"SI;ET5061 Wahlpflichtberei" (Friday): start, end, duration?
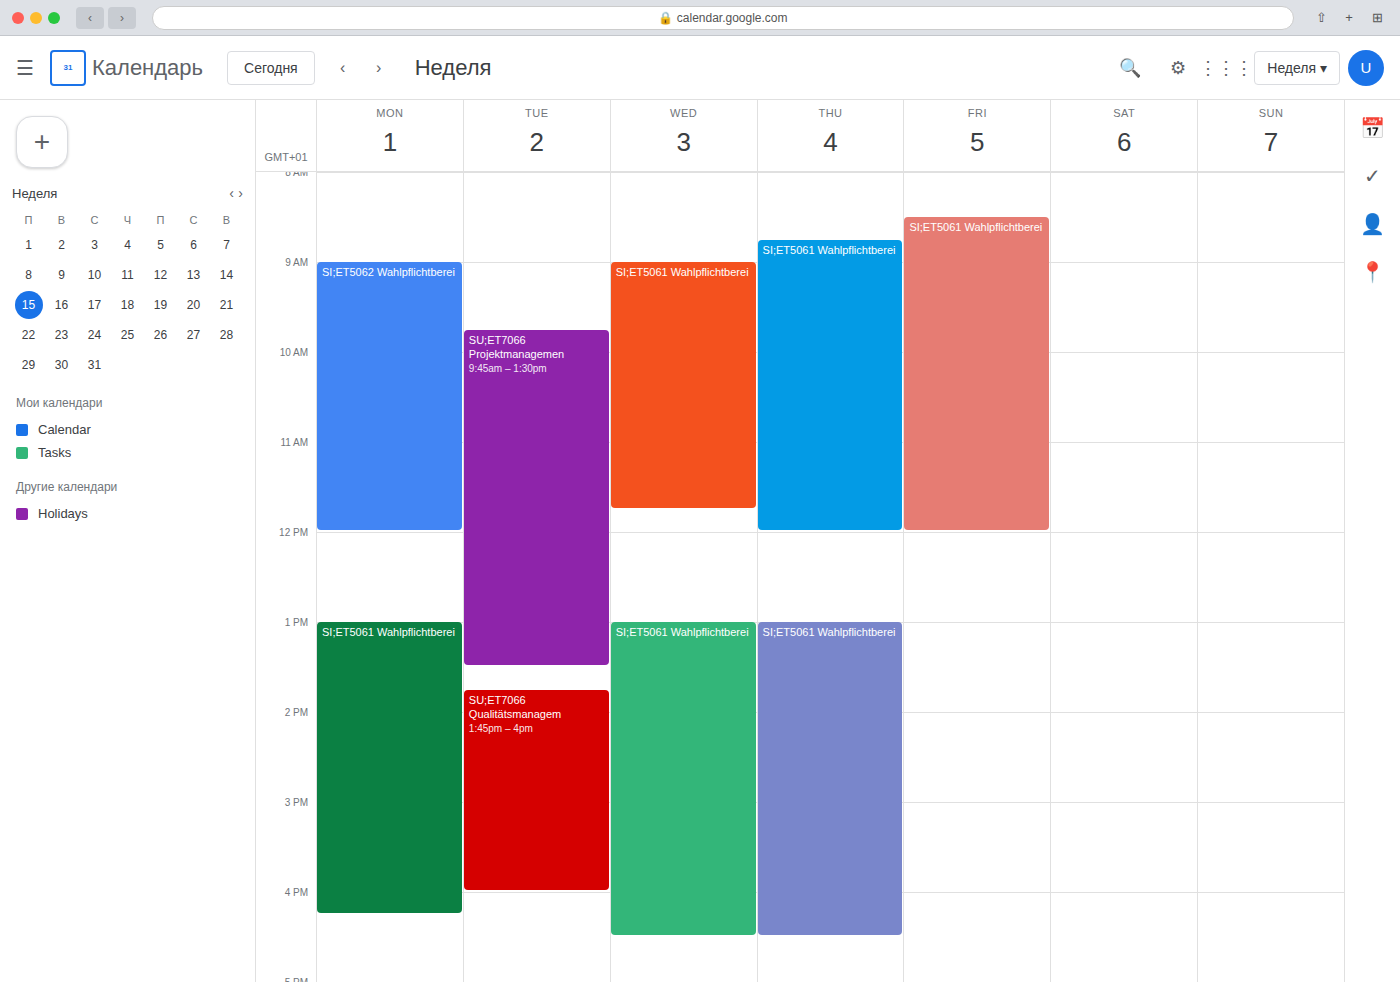
8:30 AM to 12:00 PM, 3 hours 30 minutes